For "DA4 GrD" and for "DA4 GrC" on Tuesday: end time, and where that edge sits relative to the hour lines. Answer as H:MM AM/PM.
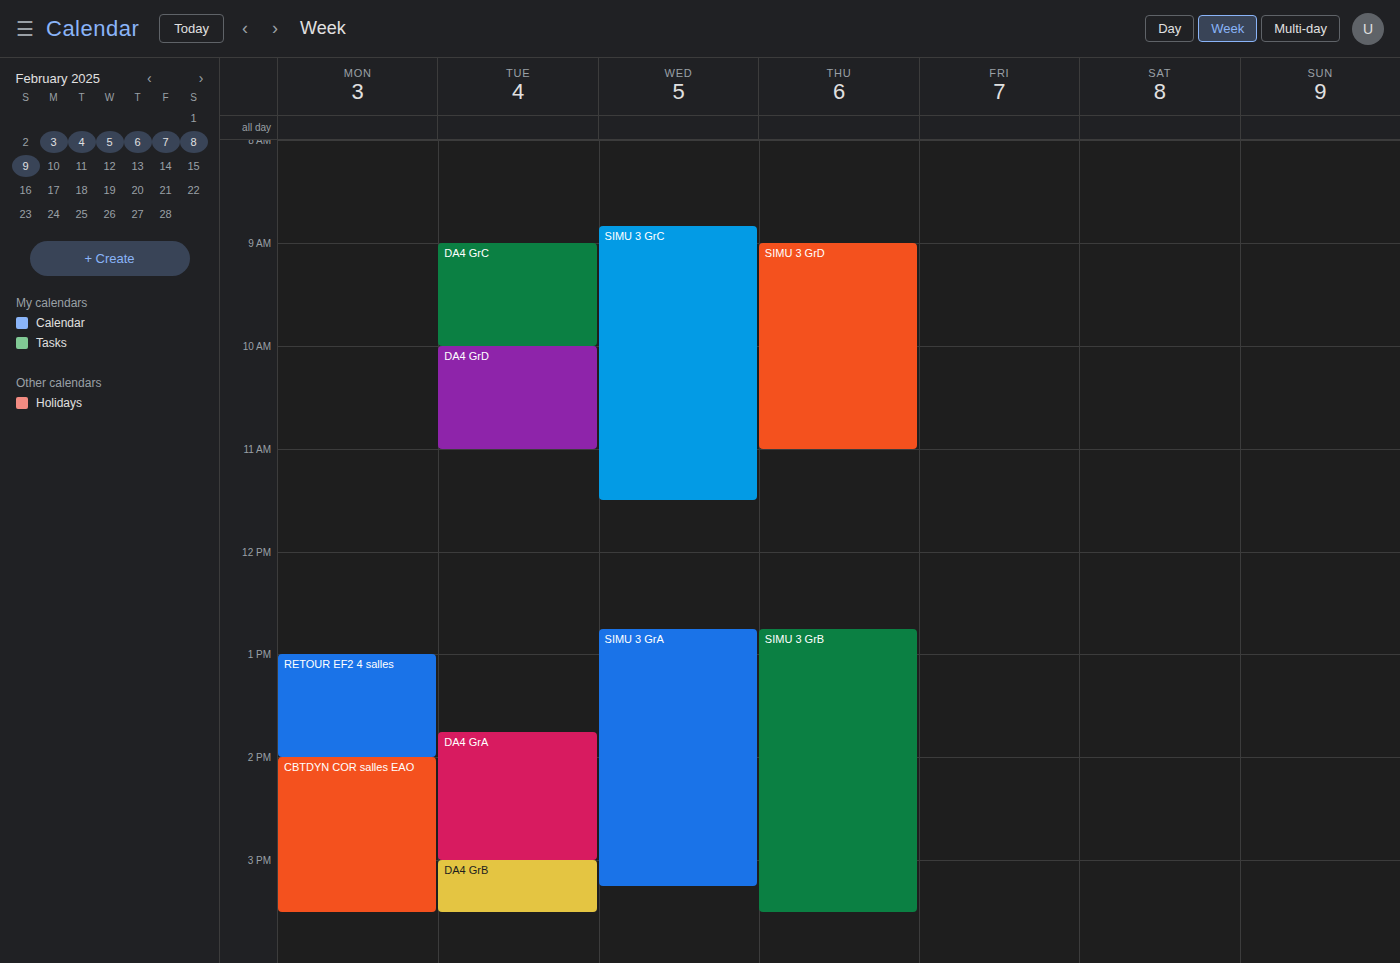
"DA4 GrD": 11:00 AM, exactly on the 11 AM line. "DA4 GrC": 10:00 AM, exactly on the 10 AM line.